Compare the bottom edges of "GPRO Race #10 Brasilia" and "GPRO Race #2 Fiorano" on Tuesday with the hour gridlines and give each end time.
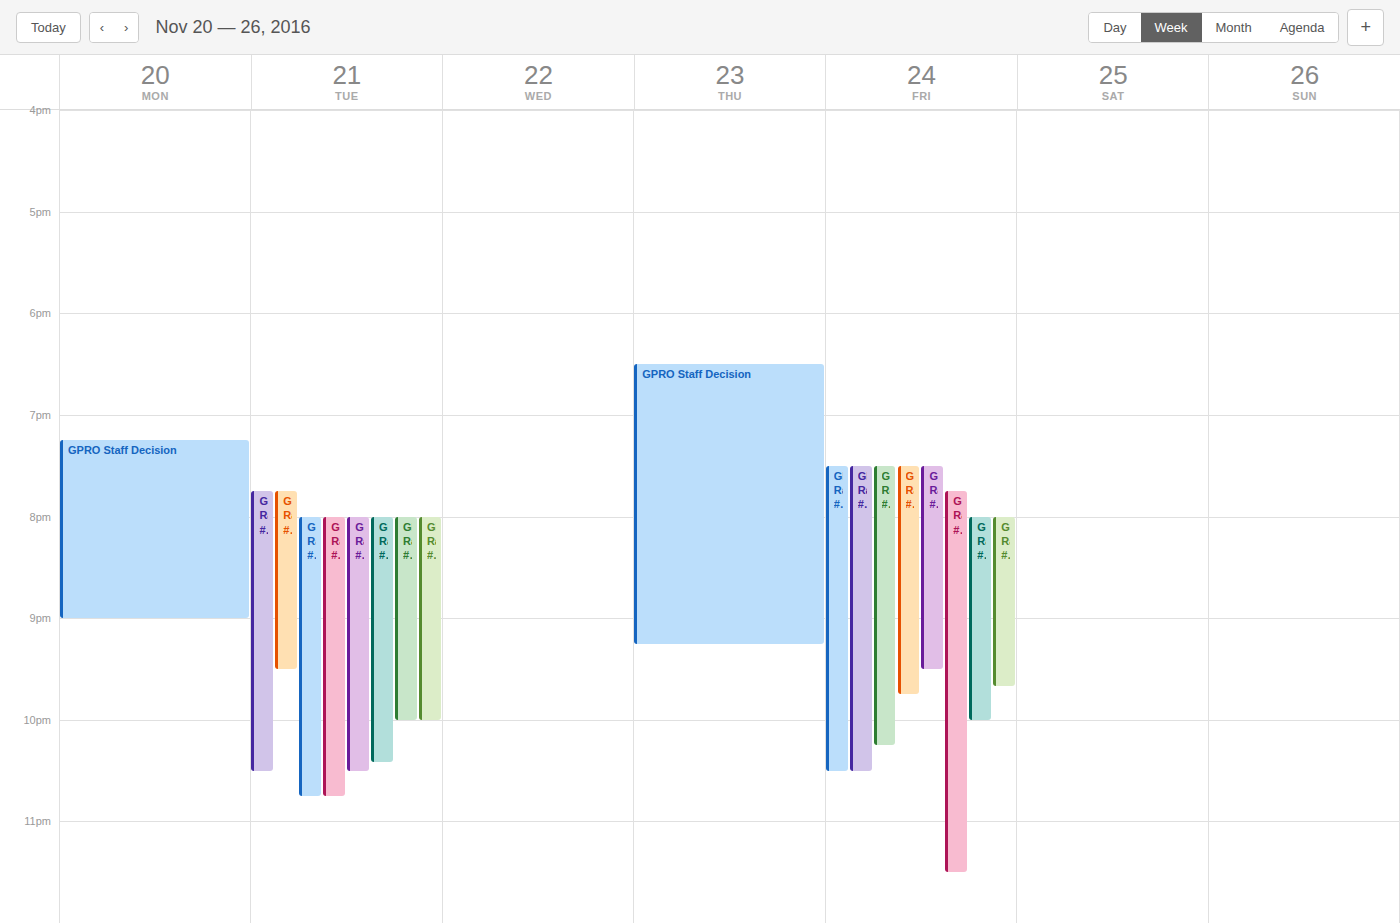
"GPRO Race #10 Brasilia": 10:00 PM, exactly on the 10 PM line. "GPRO Race #2 Fiorano": 10:45 PM, neither: three quarters of the way from the 10 PM line to the 11 PM line.